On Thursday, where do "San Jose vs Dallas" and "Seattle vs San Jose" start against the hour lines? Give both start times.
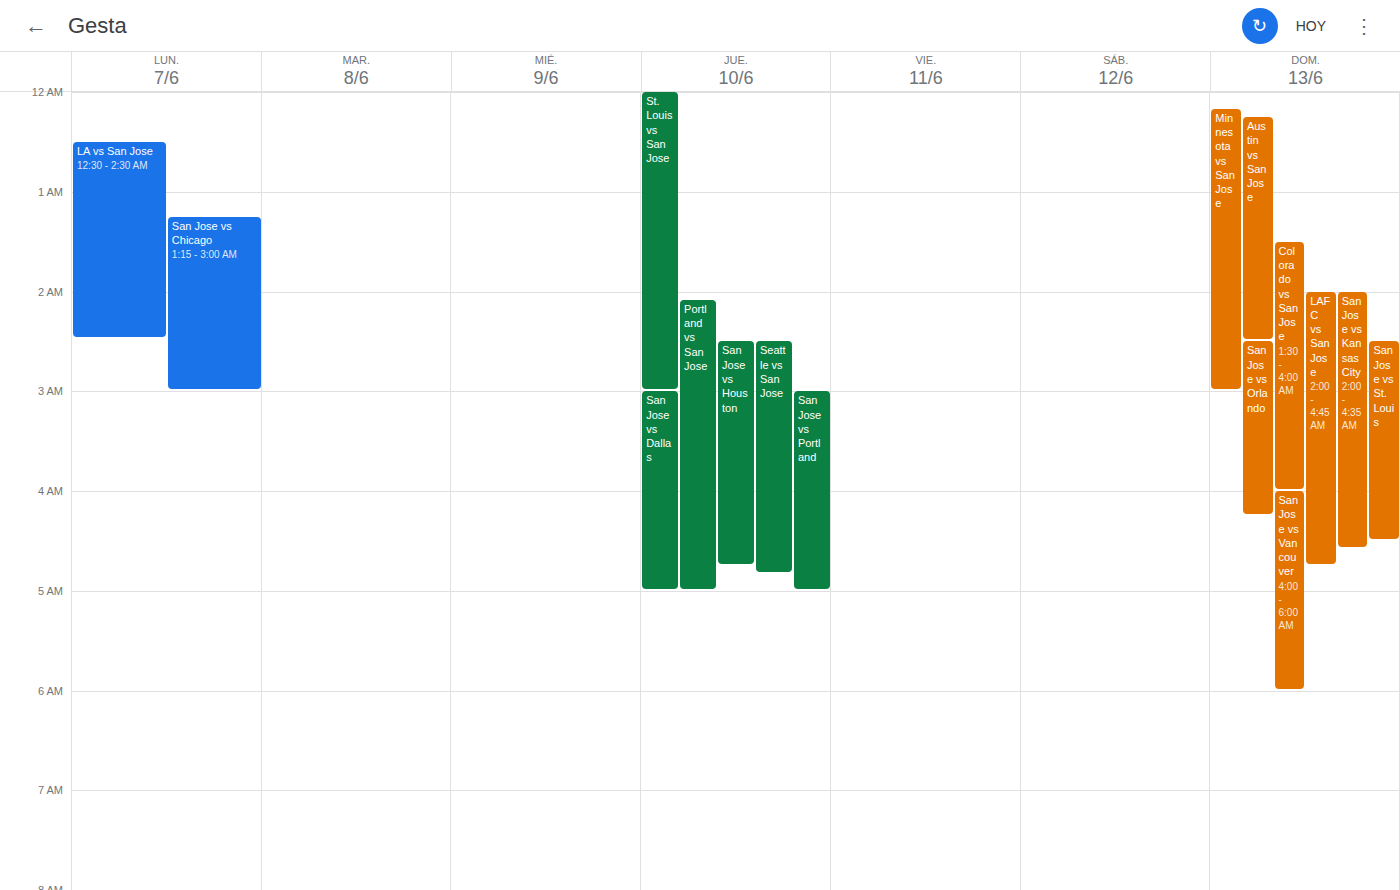
"San Jose vs Dallas": 3:00 AM, exactly on the 3 AM line. "Seattle vs San Jose": 2:30 AM, halfway between the 2 AM and 3 AM lines.